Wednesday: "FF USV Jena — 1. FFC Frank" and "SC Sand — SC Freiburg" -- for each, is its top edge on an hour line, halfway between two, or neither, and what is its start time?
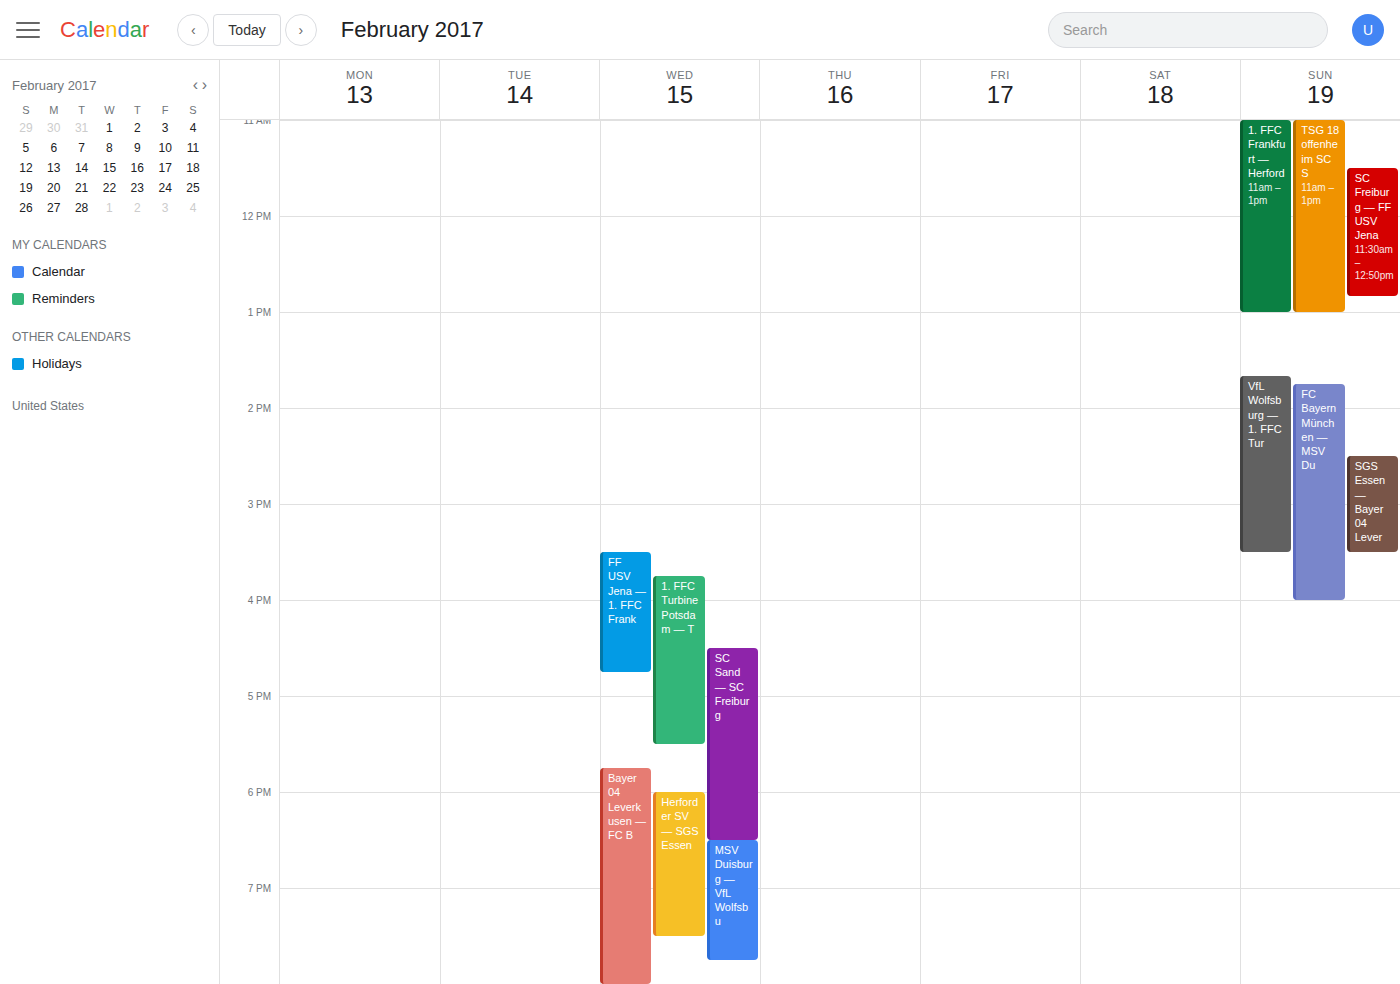
"FF USV Jena — 1. FFC Frank": 15:30, halfway between the 15:00 and 16:00 lines. "SC Sand — SC Freiburg": 16:30, halfway between the 16:00 and 17:00 lines.